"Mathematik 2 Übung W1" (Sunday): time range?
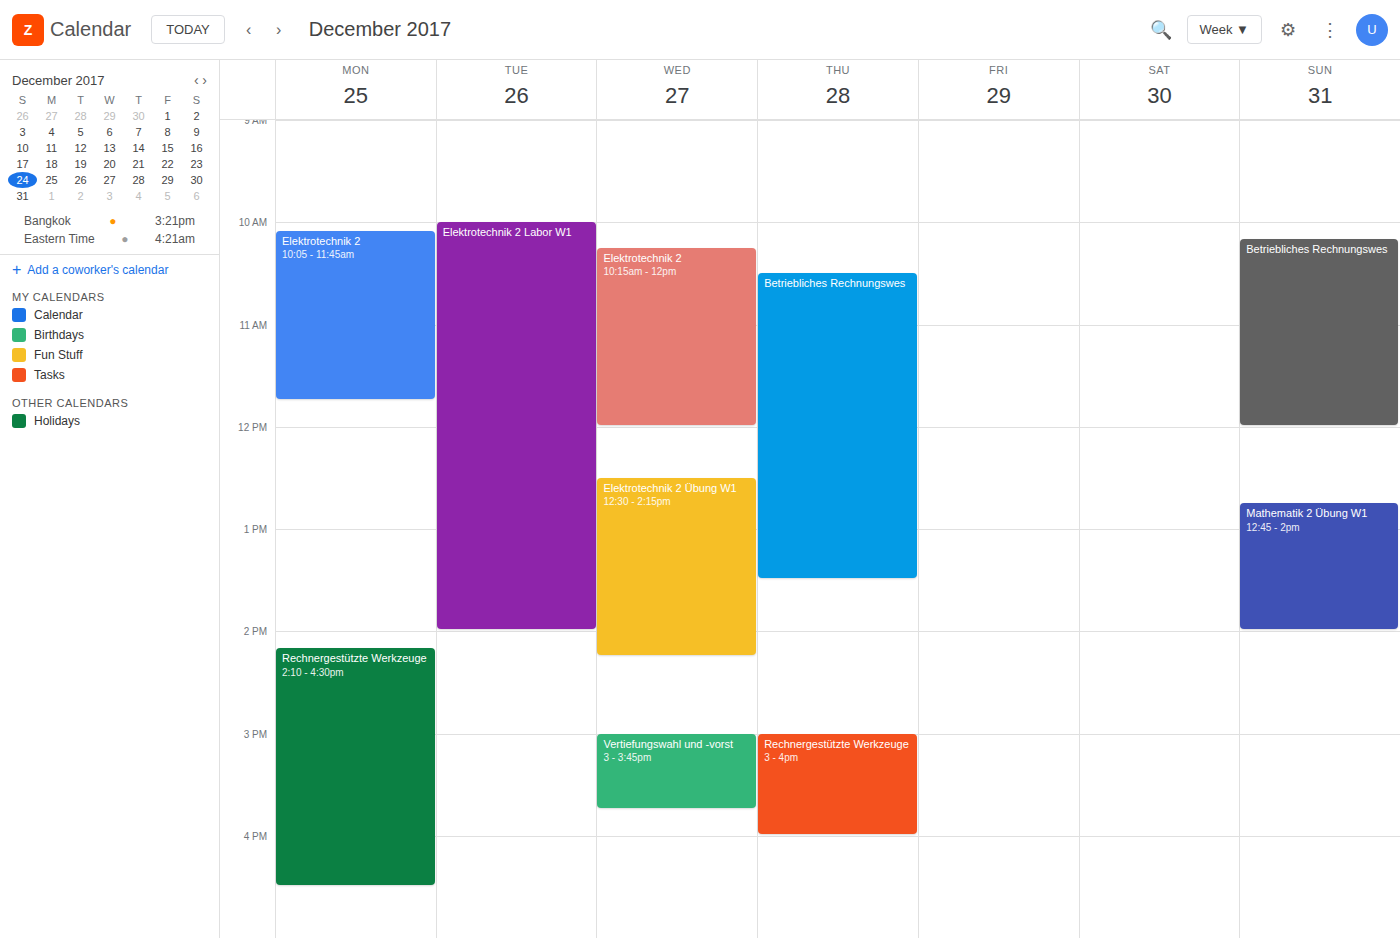
12:45 to 14:00